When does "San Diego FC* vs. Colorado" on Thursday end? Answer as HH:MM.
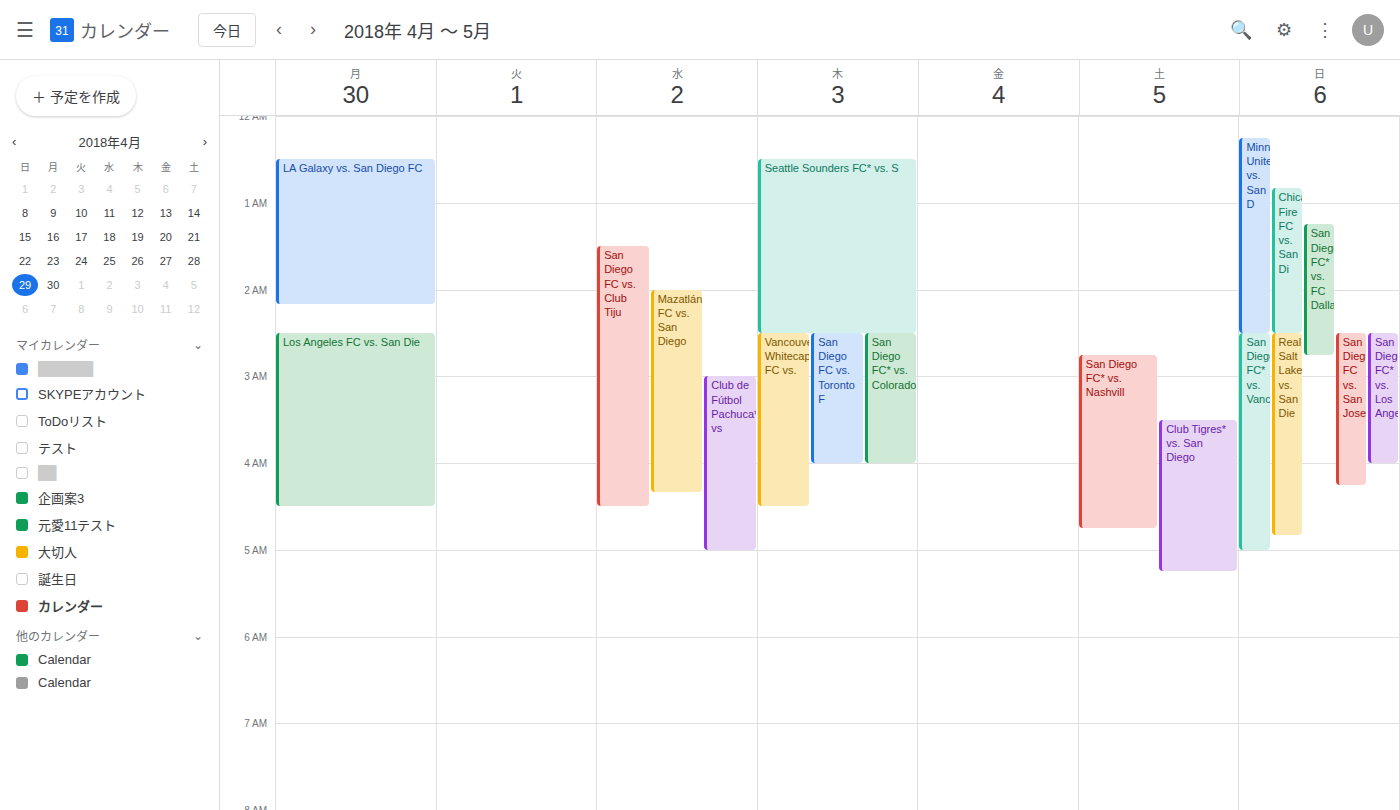
04:00